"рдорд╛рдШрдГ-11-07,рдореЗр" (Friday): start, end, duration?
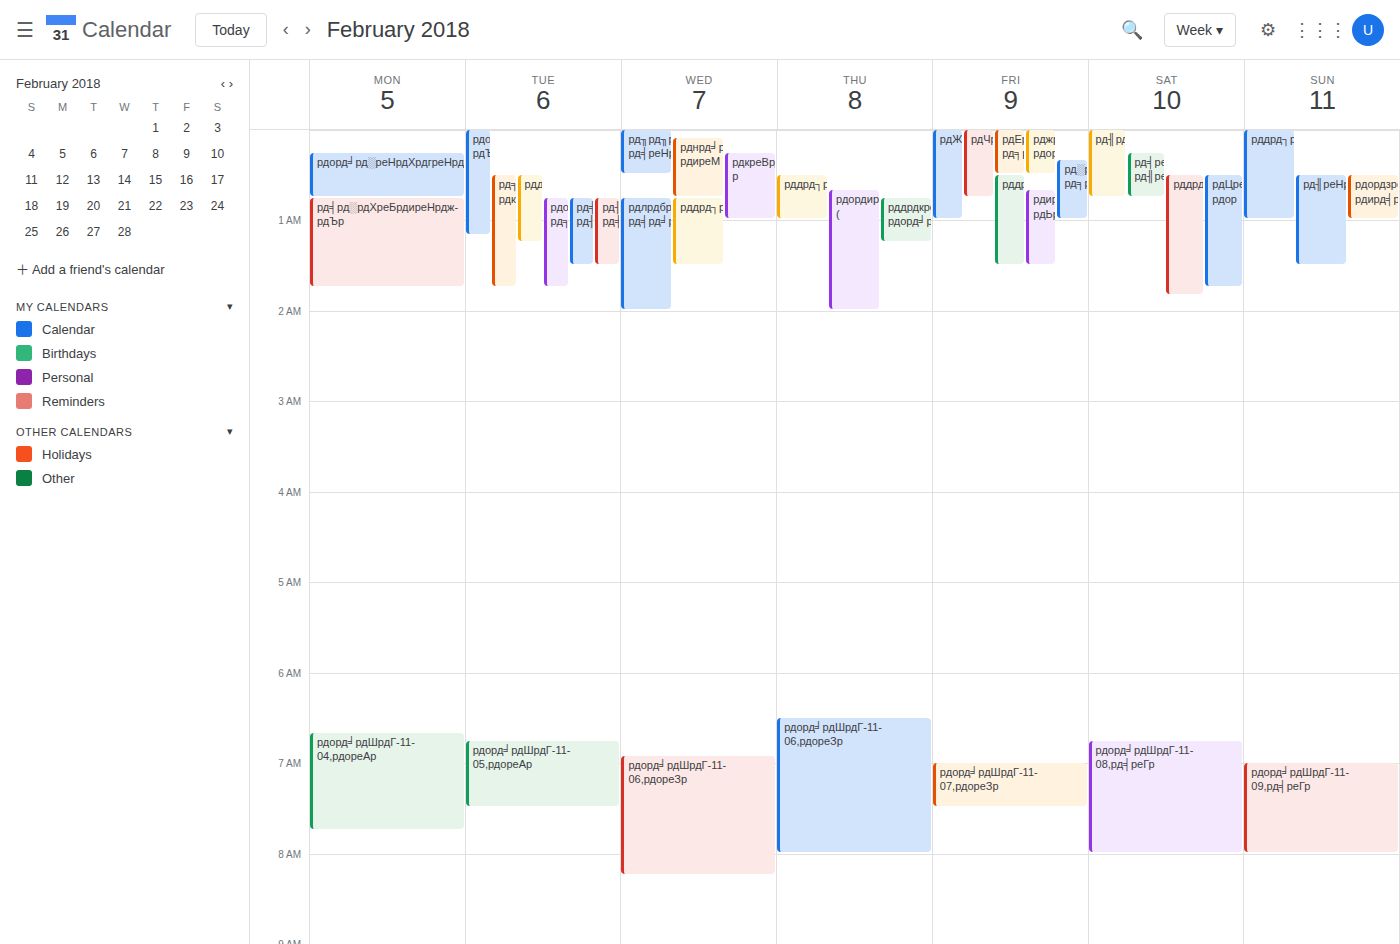
07:00 to 07:30, 30 minutes